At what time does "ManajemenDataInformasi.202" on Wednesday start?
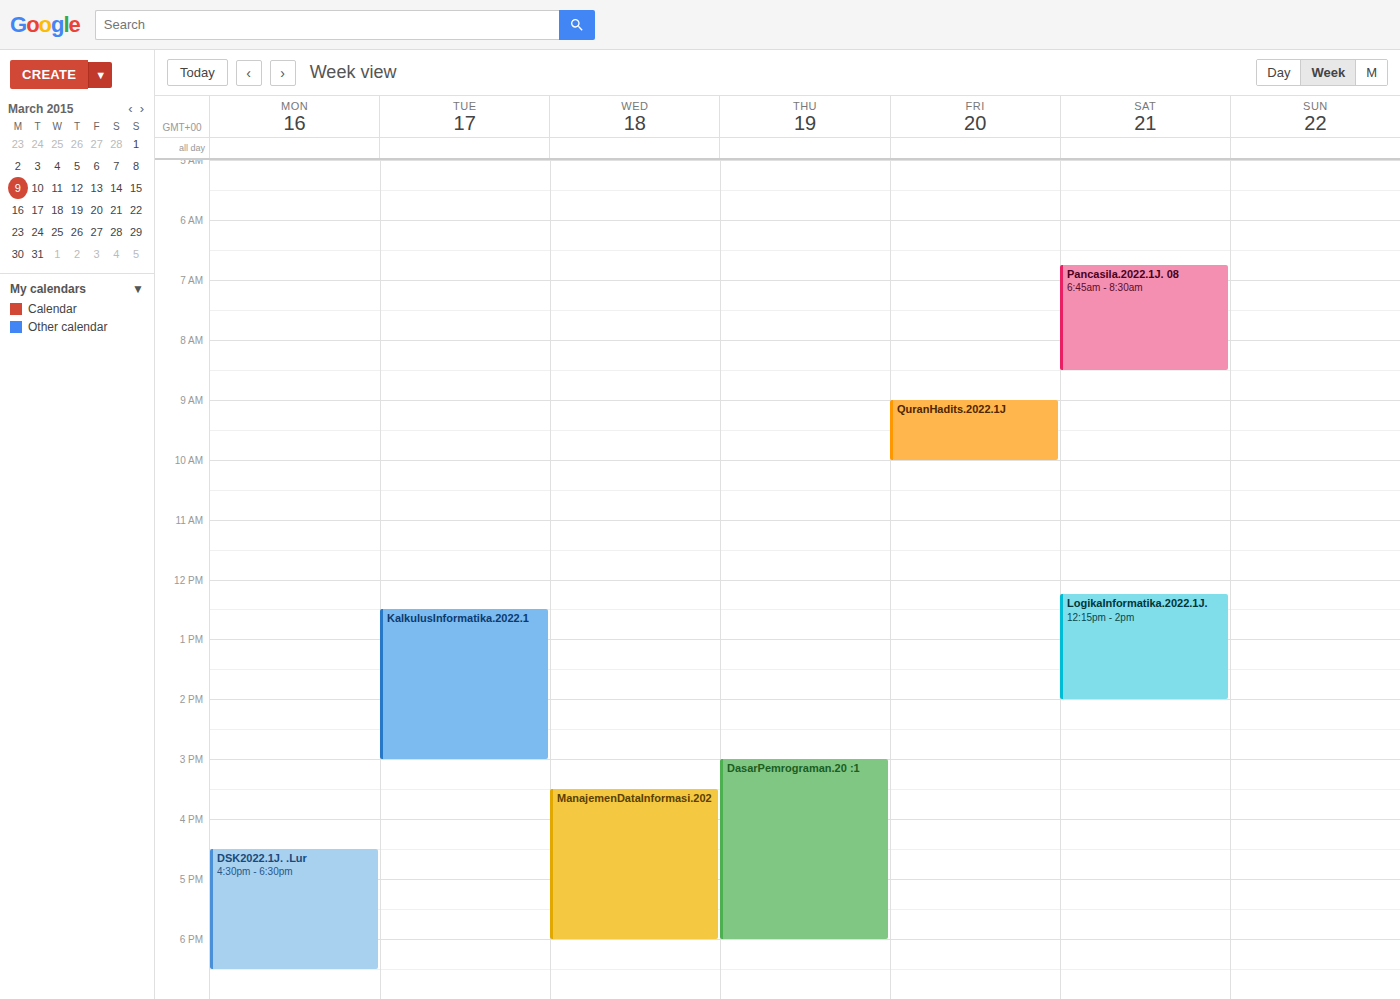
3:30 PM